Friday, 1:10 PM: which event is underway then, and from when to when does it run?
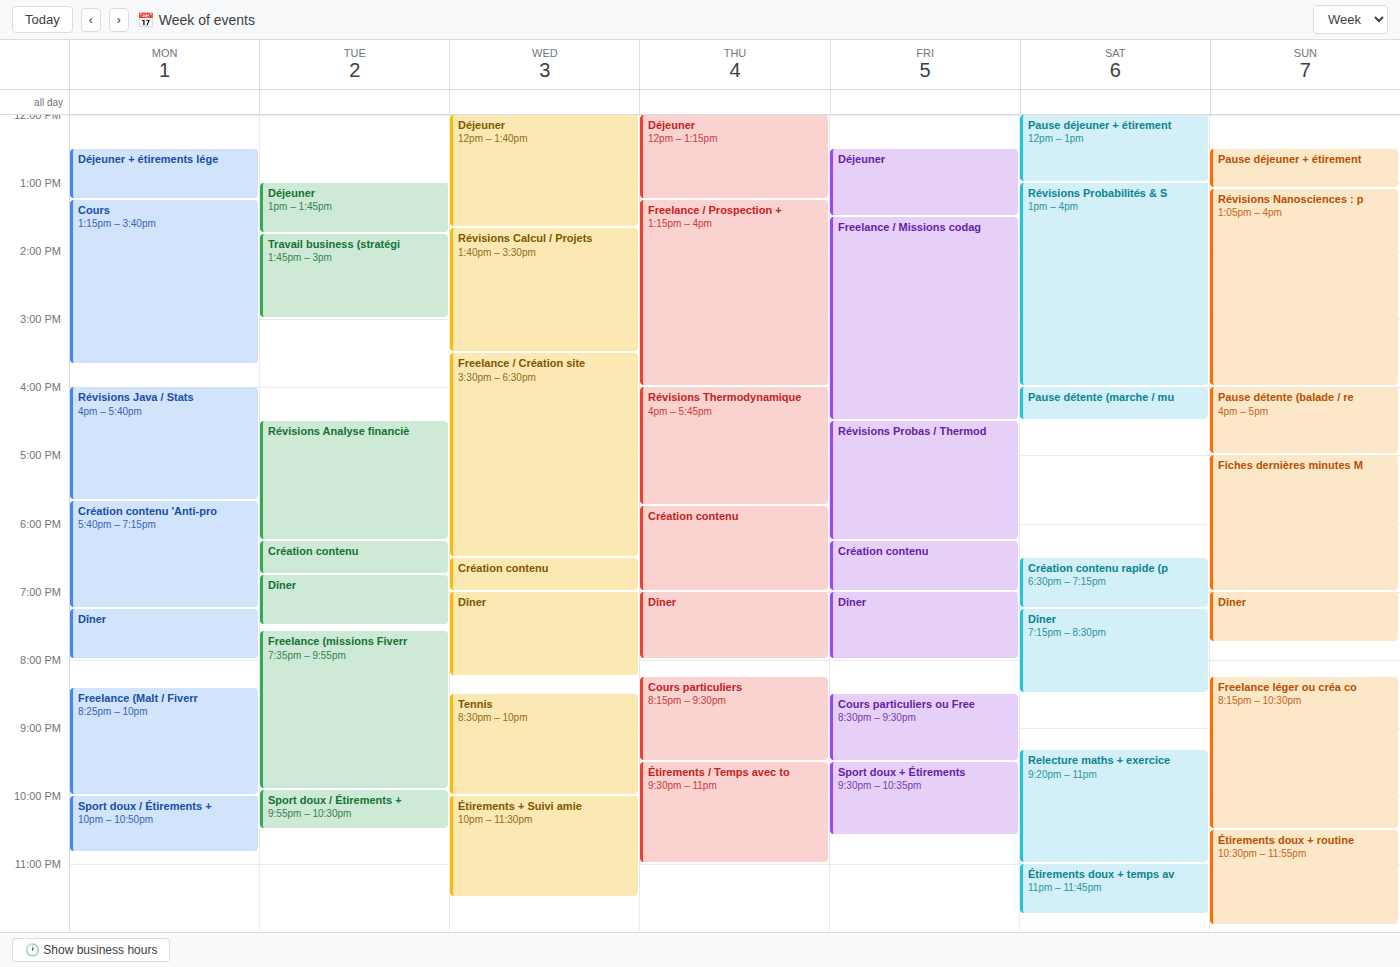
"Déjeuner", 12:30 PM to 1:30 PM